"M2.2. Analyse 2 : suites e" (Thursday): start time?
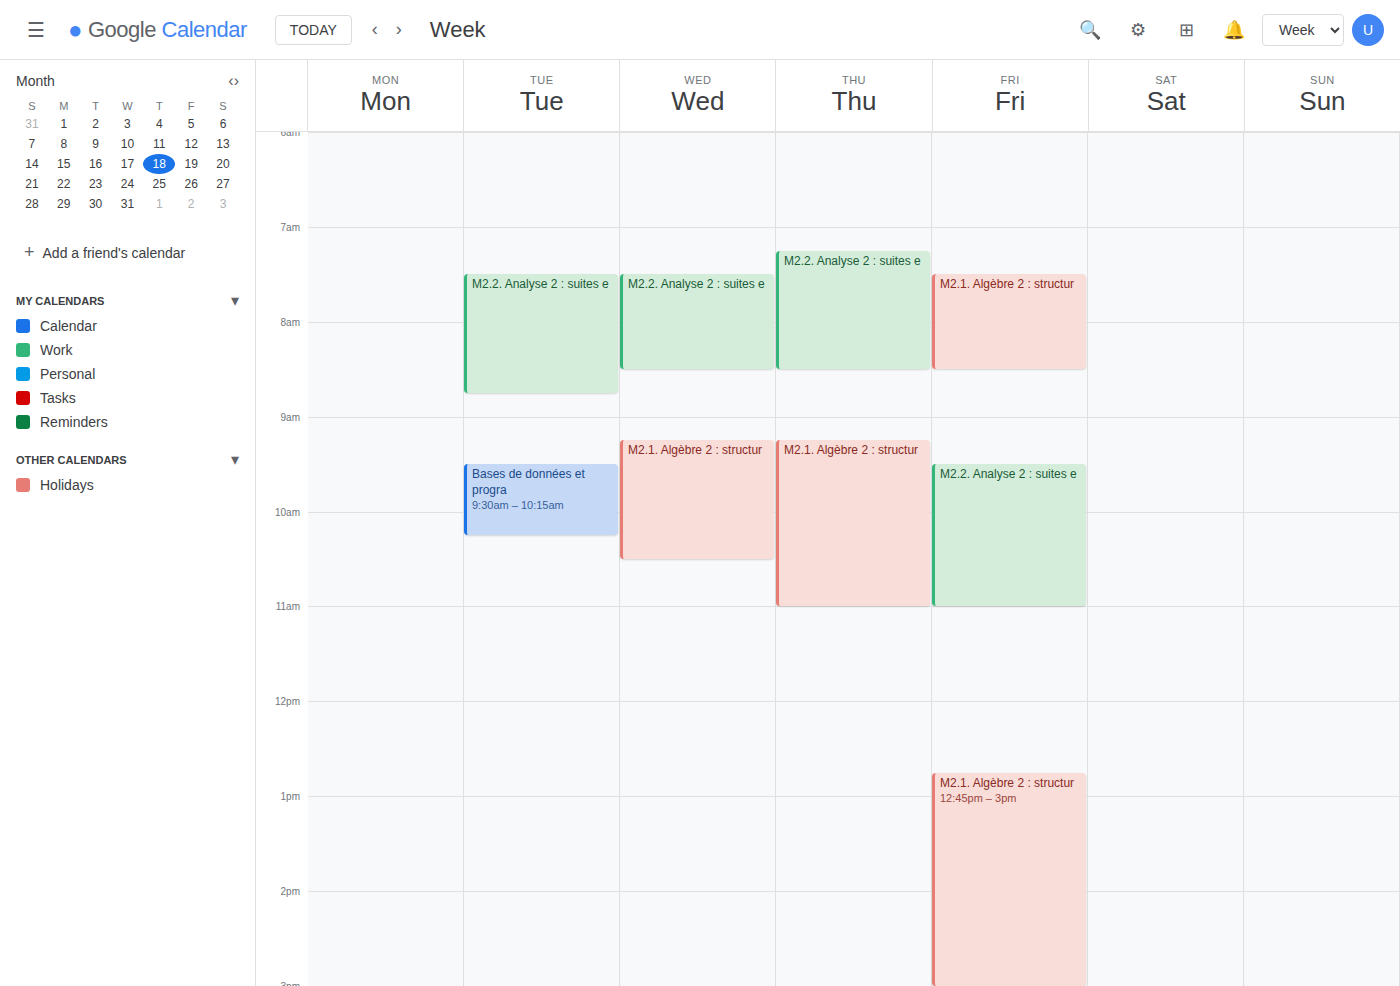
7:15 AM